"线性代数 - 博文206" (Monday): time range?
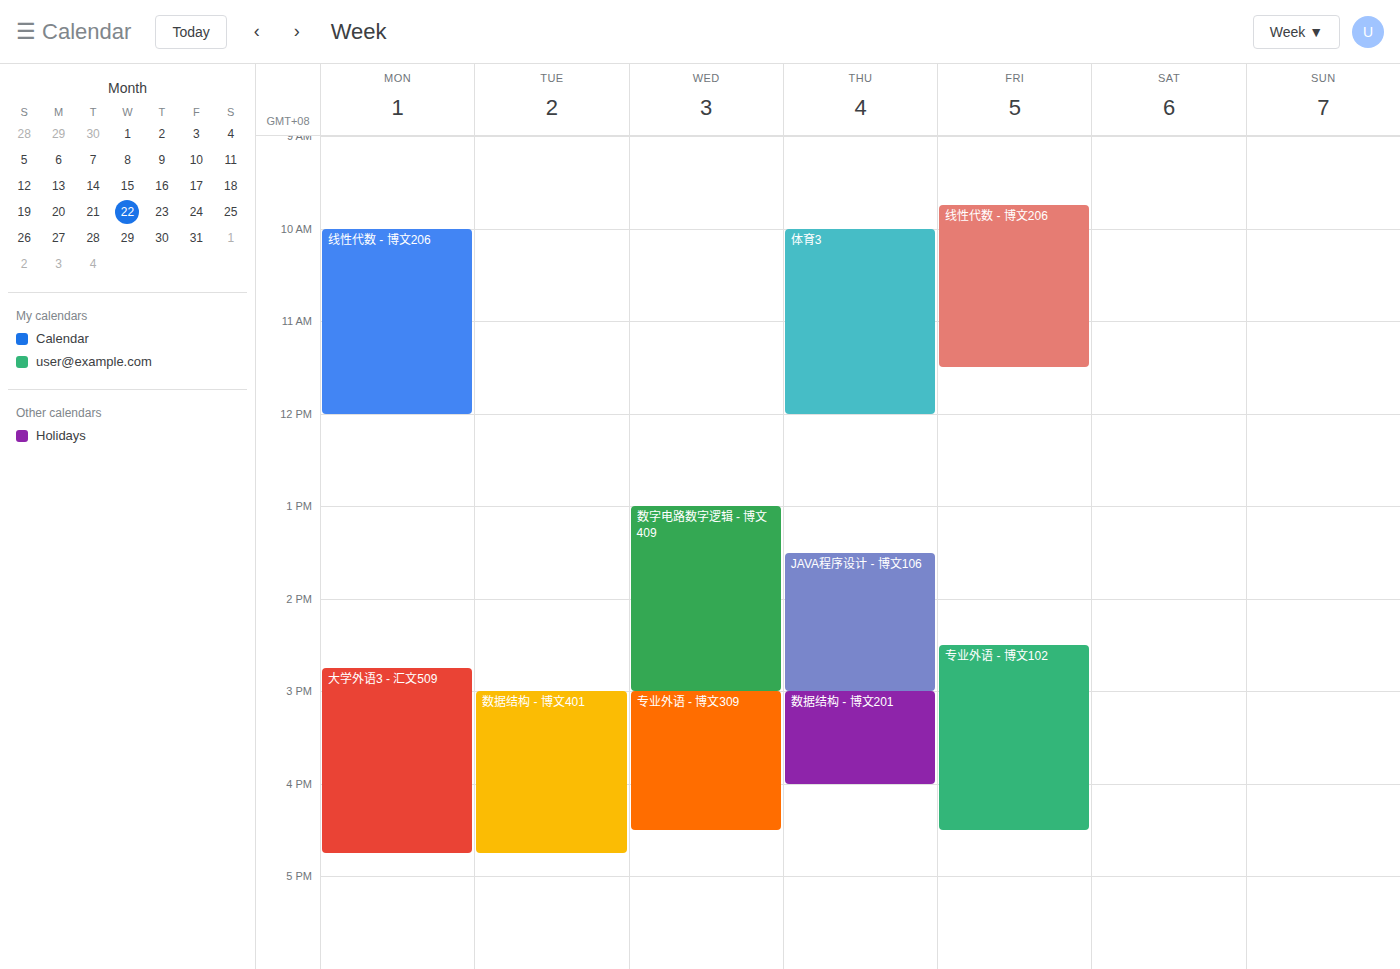
10:00 AM to 12:00 PM